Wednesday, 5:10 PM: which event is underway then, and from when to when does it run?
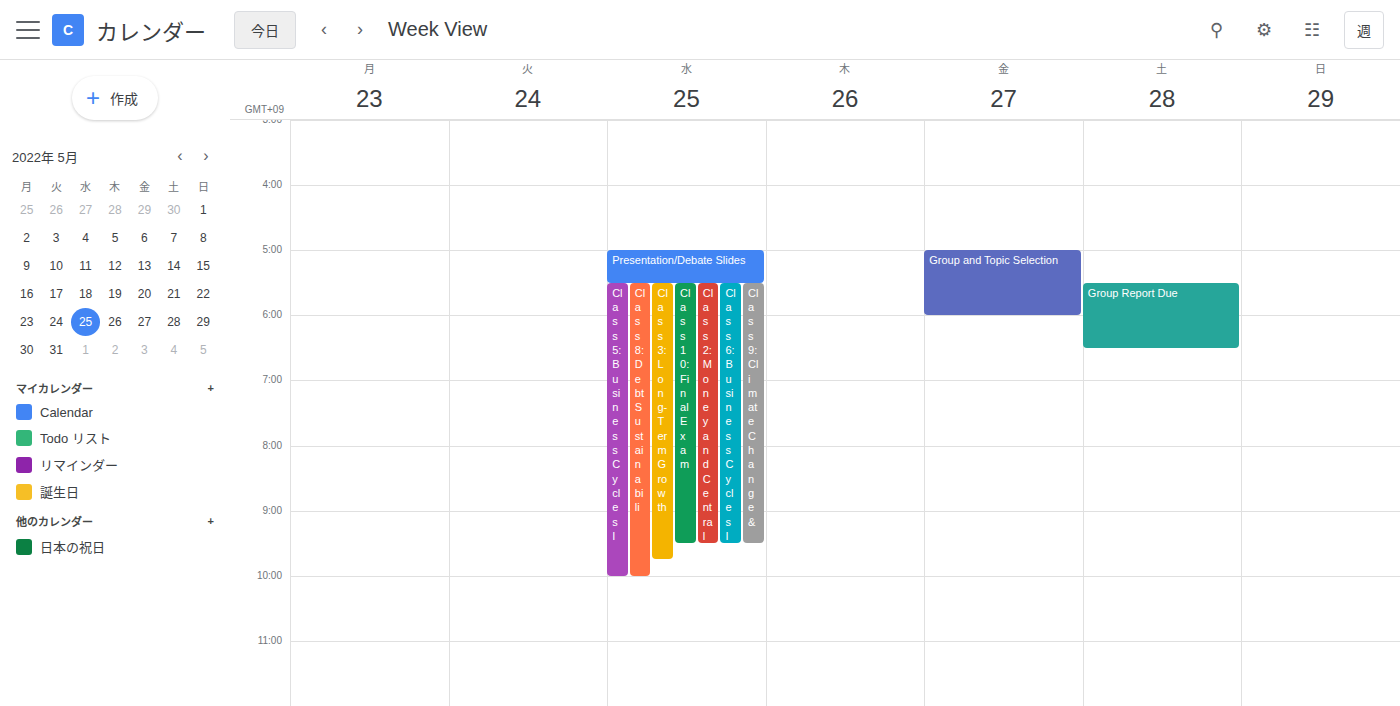
"Presentation/Debate Slides", 5:00 PM to 5:30 PM